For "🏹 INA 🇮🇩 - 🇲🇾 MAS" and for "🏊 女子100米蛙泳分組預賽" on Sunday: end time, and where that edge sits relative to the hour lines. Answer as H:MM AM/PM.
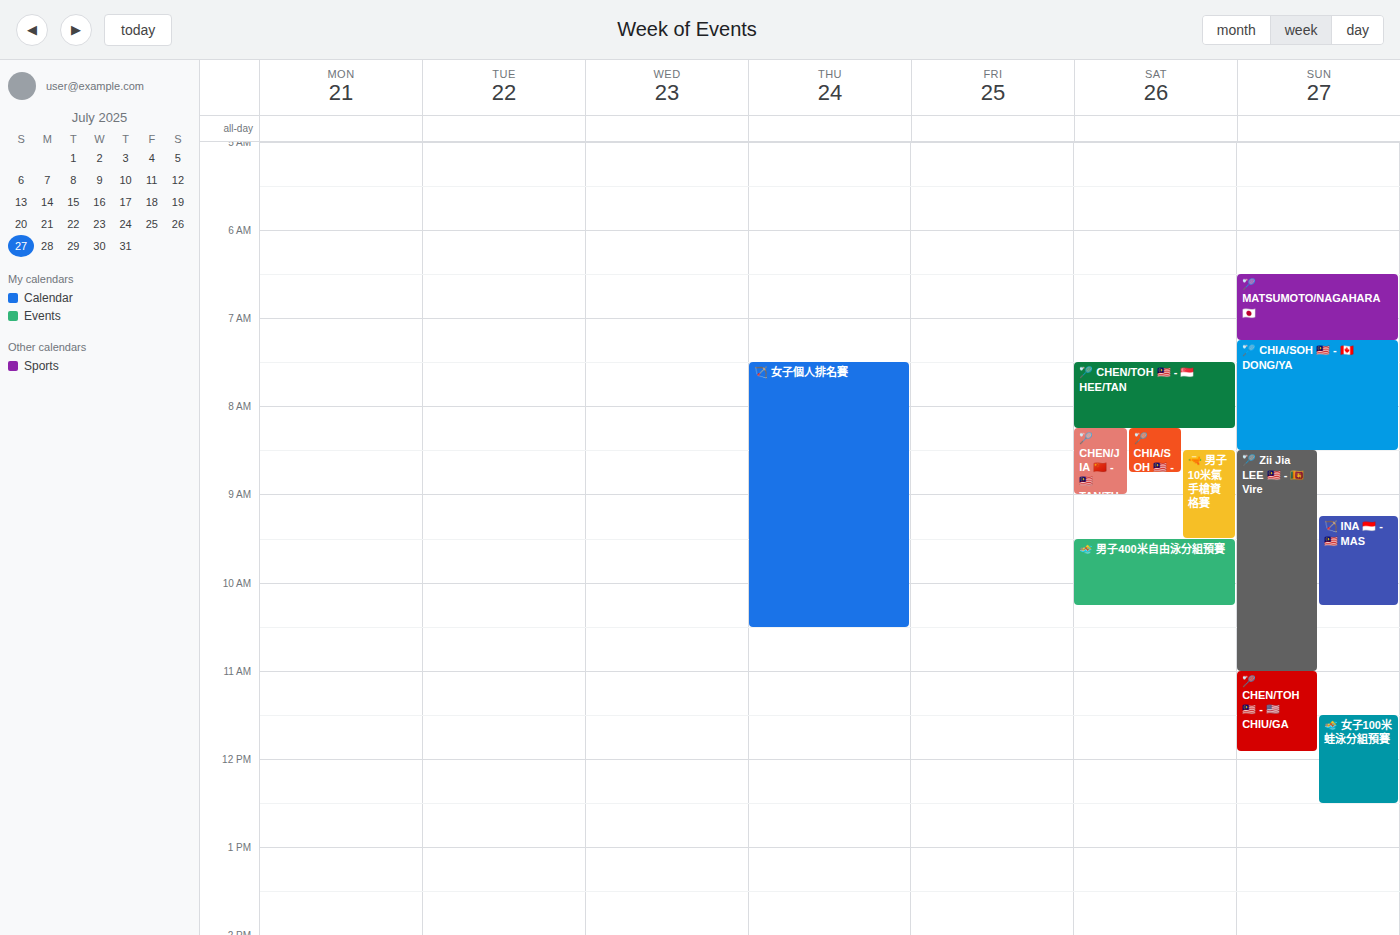
"🏹 INA 🇮🇩 - 🇲🇾 MAS": 10:15 AM, neither: a quarter of the way from the 10 AM line to the 11 AM line. "🏊 女子100米蛙泳分組預賽": 12:30 PM, halfway between the 12 PM and 1 PM lines.